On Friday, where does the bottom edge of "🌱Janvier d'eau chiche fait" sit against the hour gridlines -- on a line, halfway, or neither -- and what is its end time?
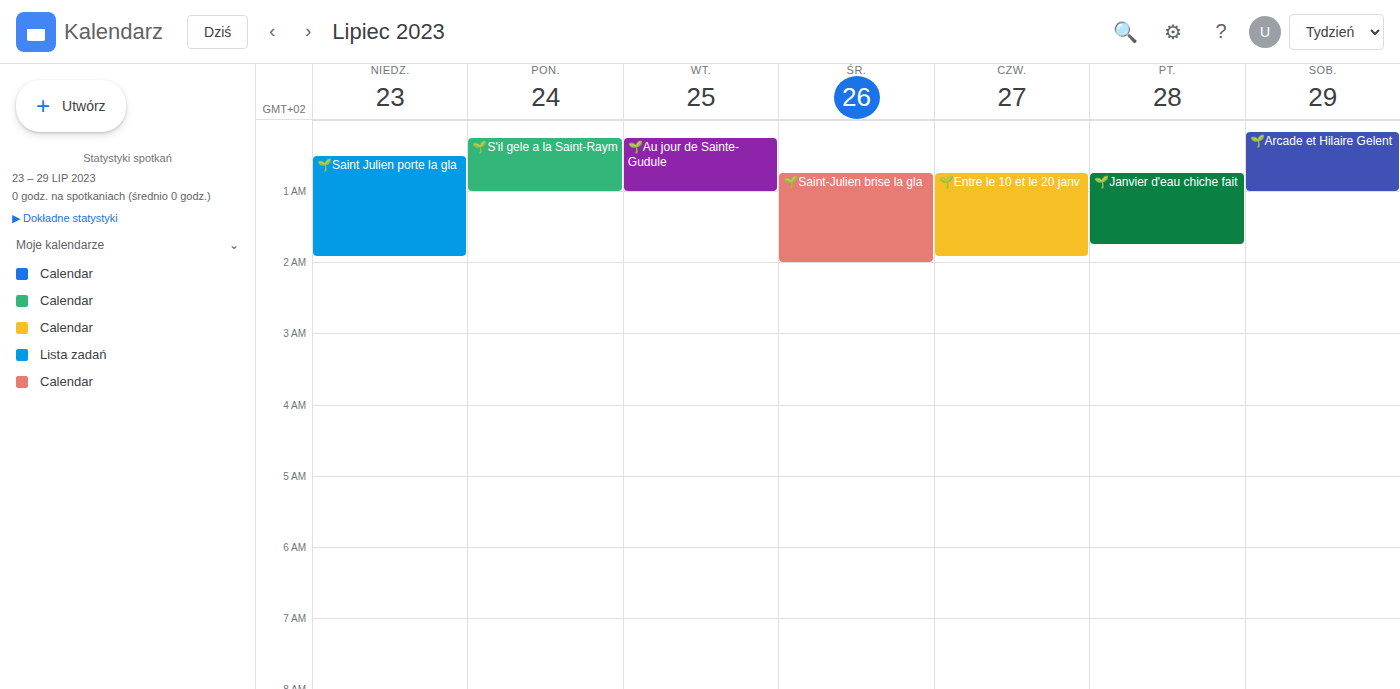
01:45 -- neither: three quarters of the way from the 01:00 line to the 02:00 line.